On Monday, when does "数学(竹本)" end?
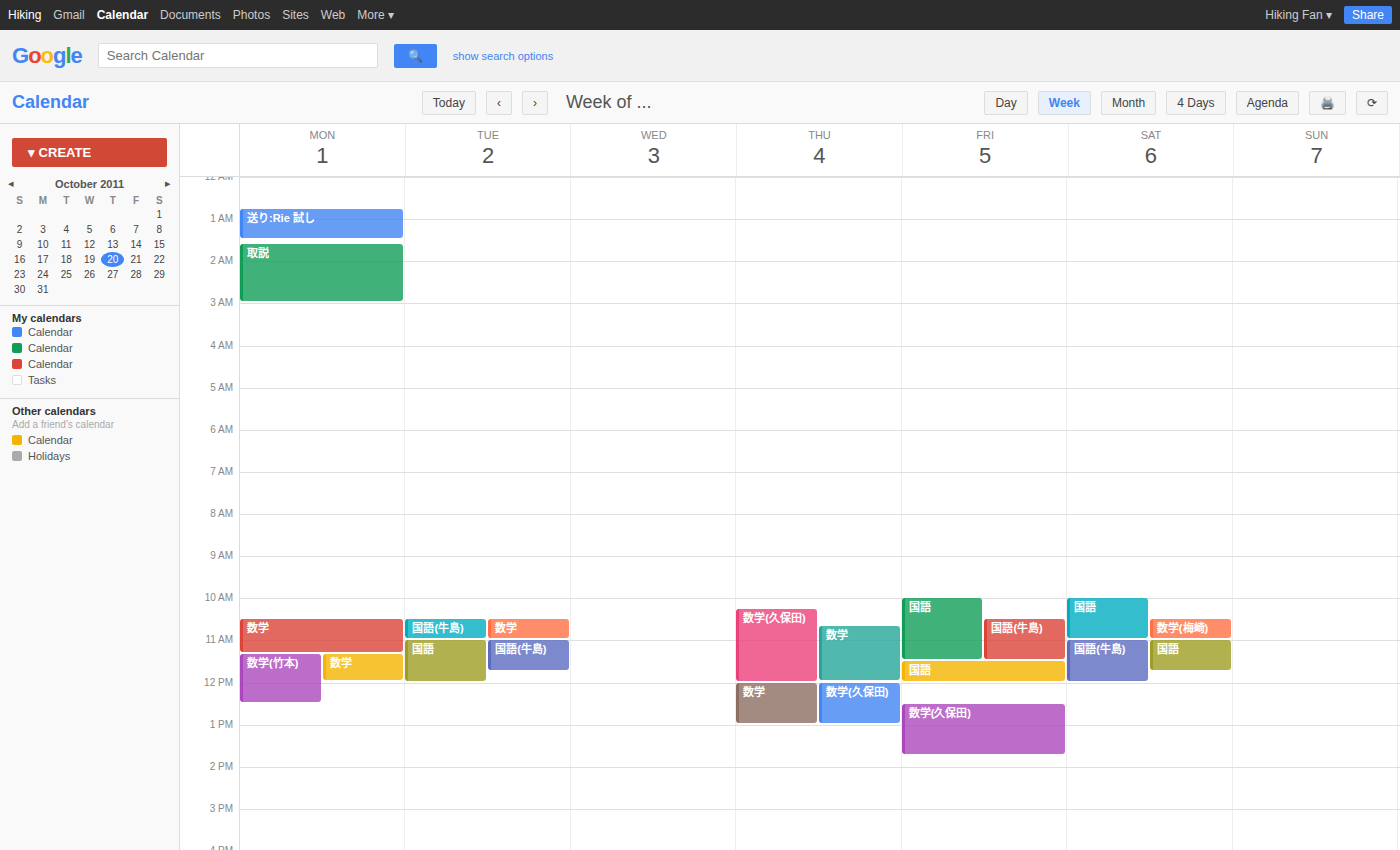
12:30 PM